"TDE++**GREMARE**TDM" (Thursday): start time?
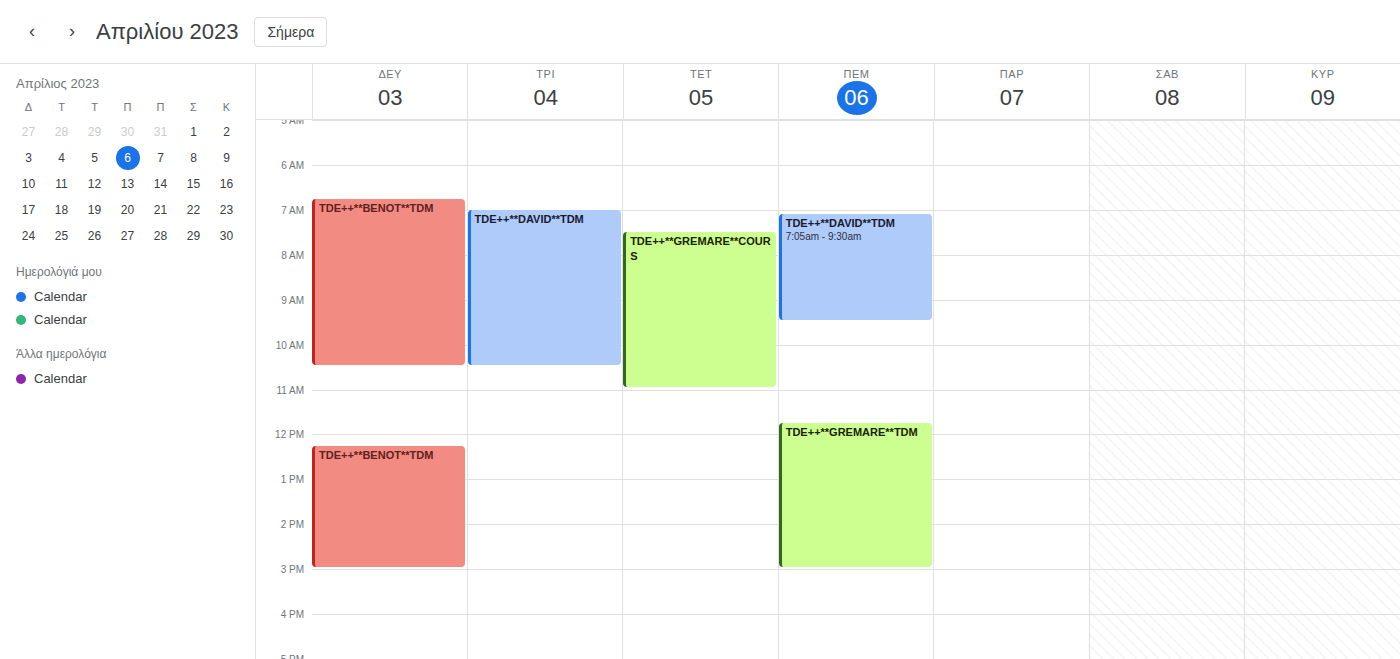
11:45 AM